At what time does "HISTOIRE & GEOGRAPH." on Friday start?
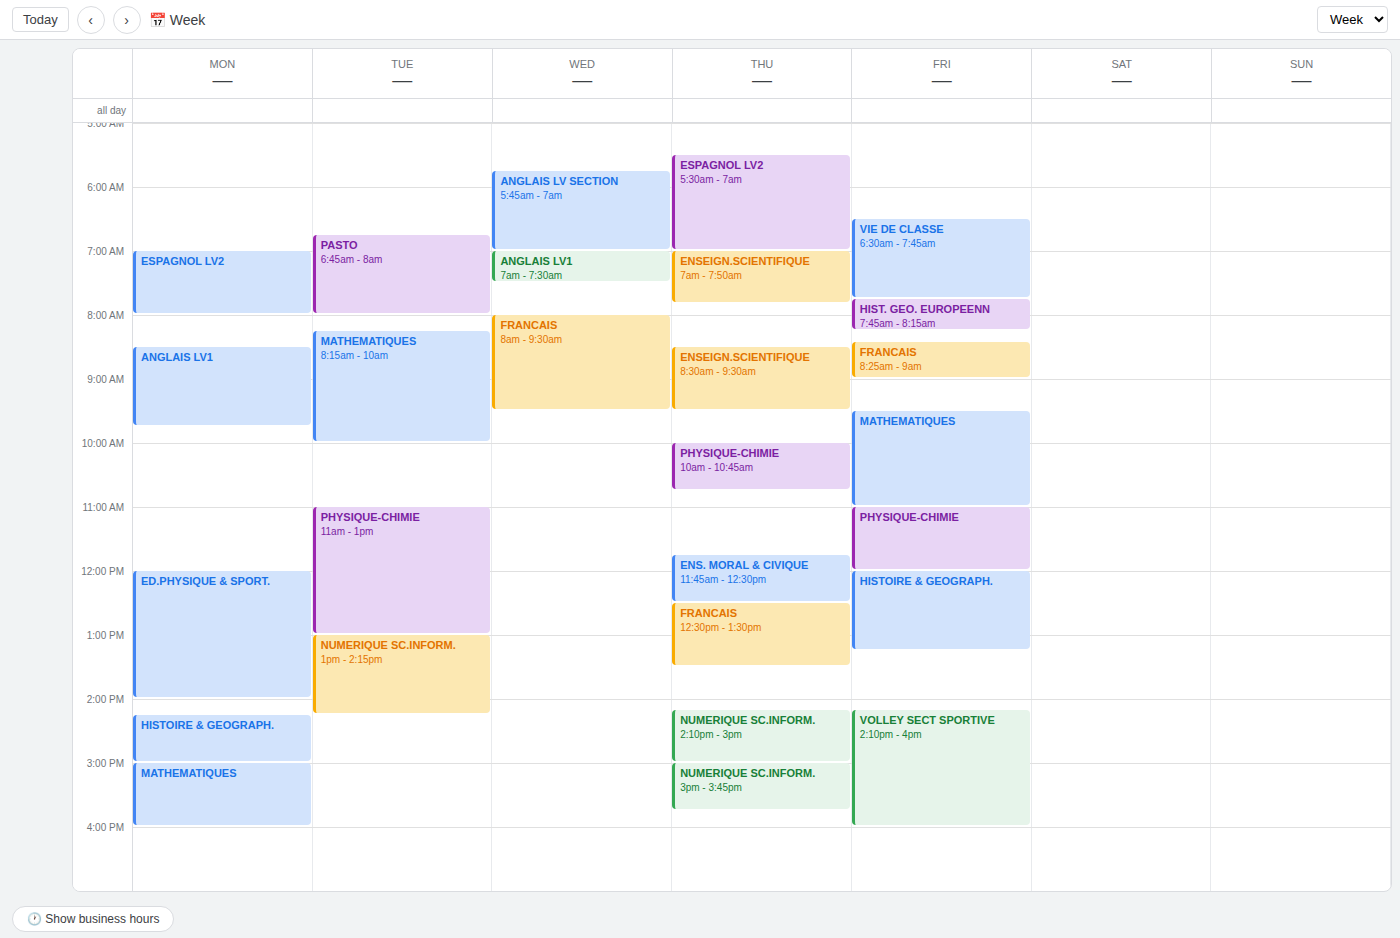
12:00 PM